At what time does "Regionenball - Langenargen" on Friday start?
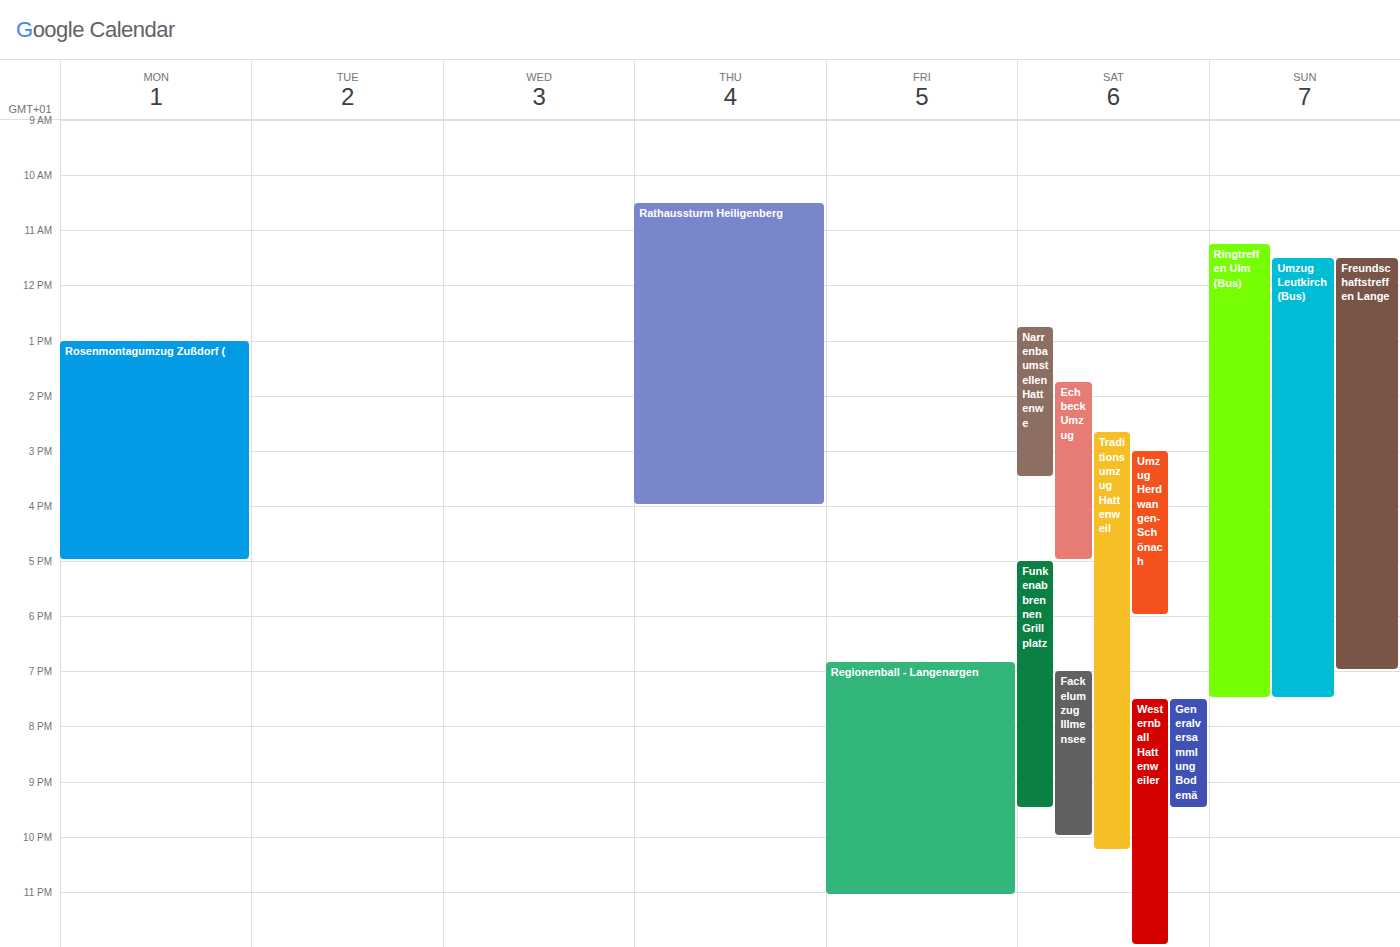
6:50 PM